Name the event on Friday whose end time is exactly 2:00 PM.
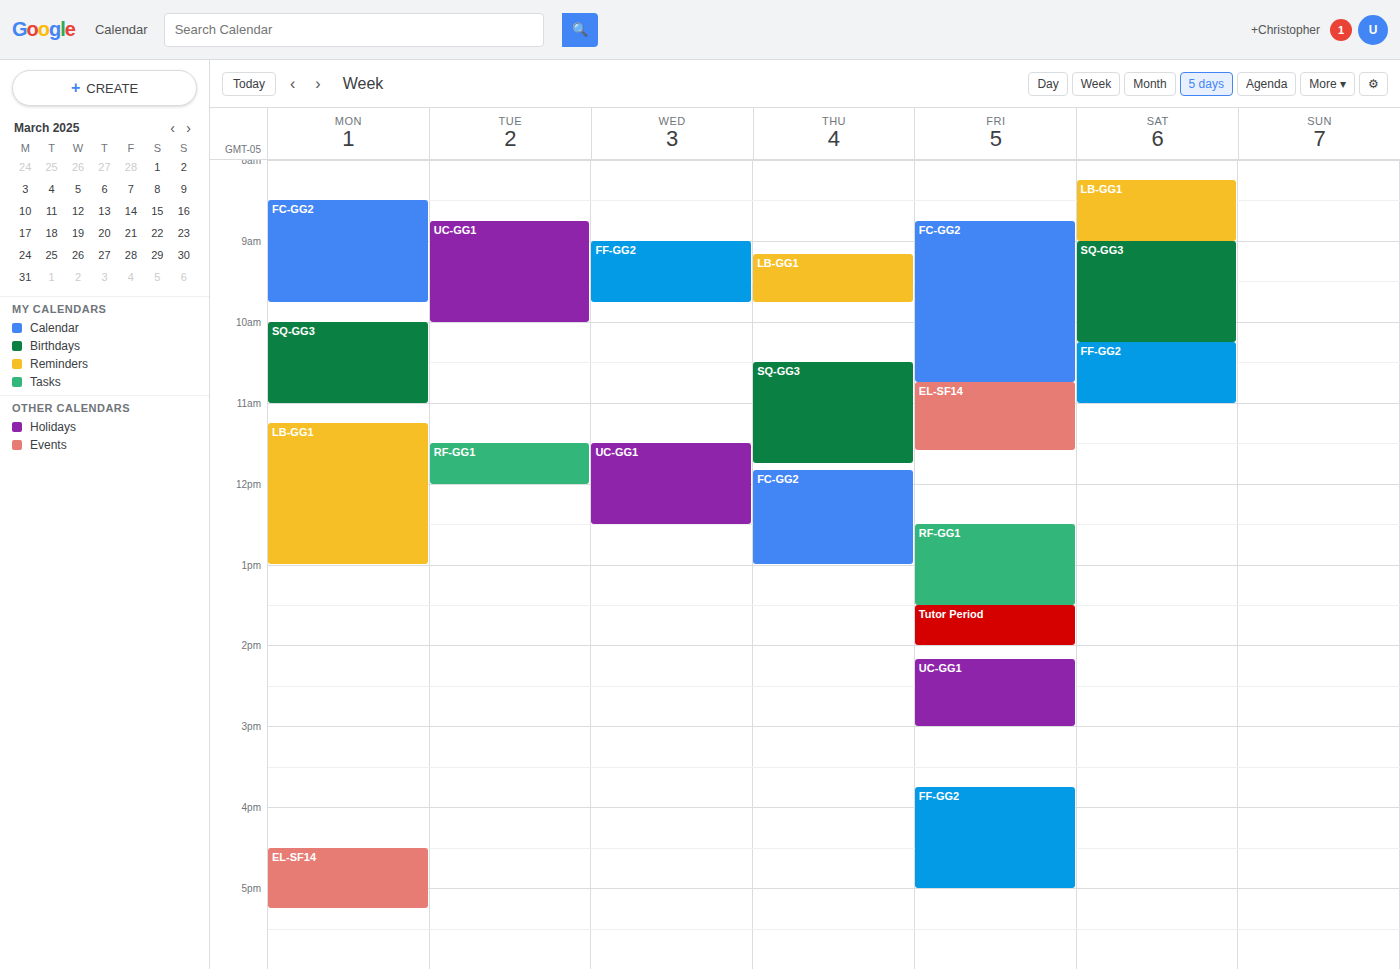
"Tutor Period"